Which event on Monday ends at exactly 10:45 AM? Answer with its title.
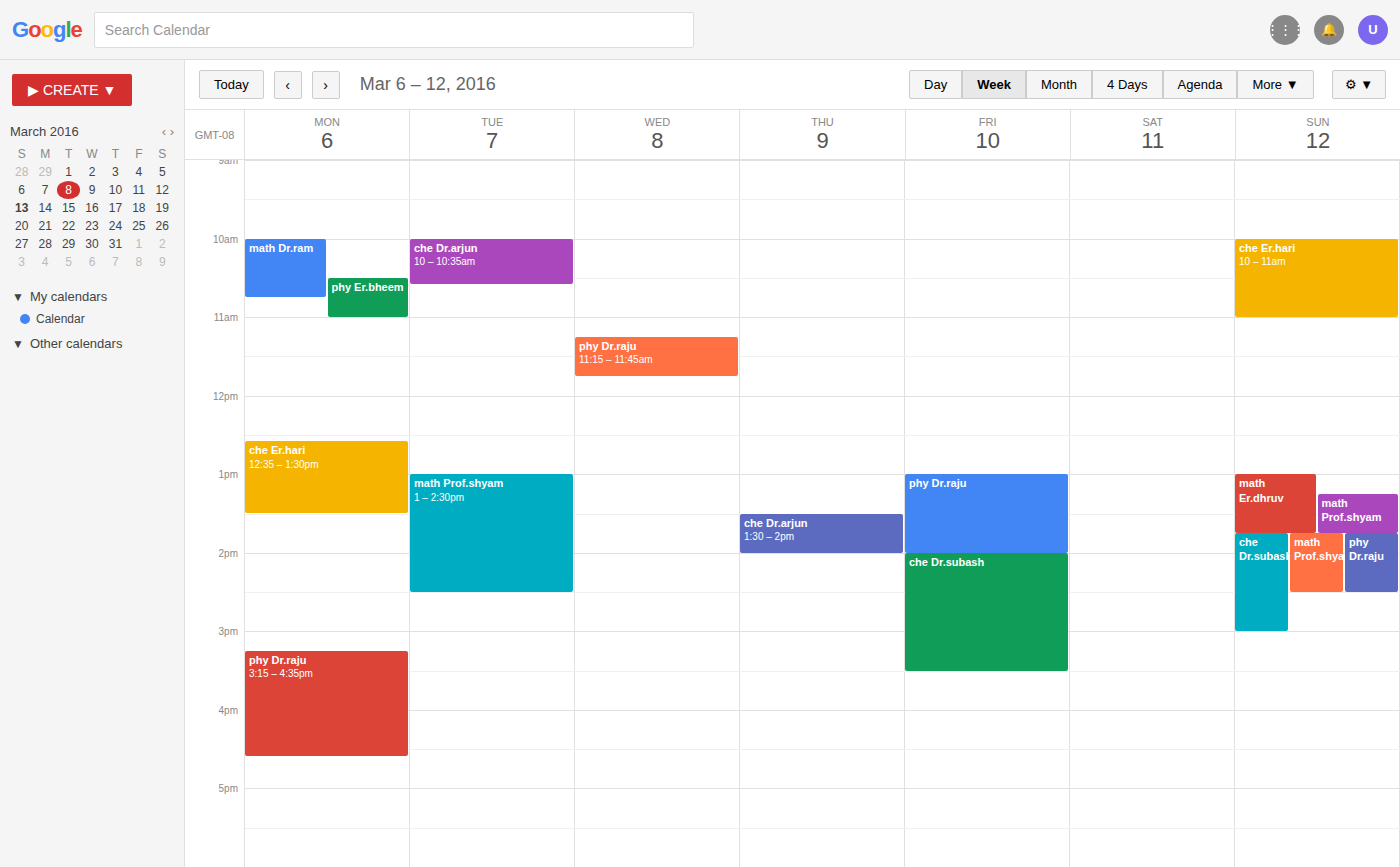
"math Dr.ram"